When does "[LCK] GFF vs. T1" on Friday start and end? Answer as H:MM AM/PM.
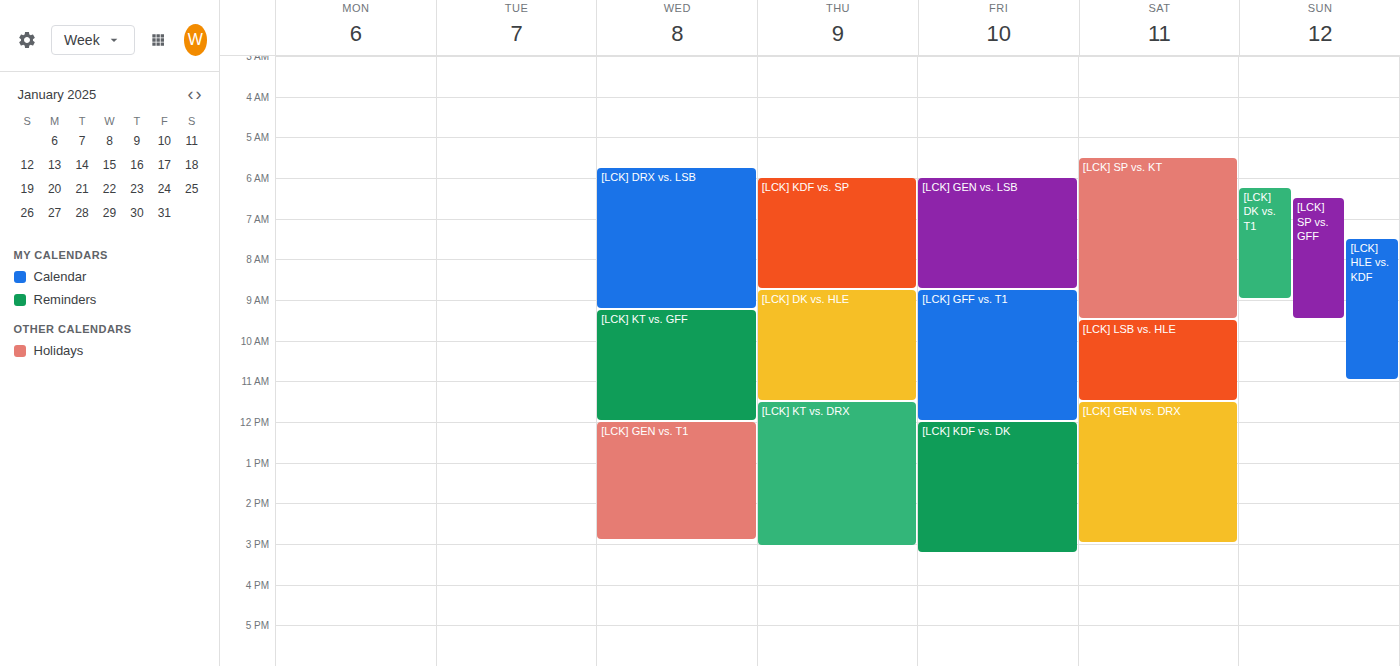
8:45 AM to 12:00 PM